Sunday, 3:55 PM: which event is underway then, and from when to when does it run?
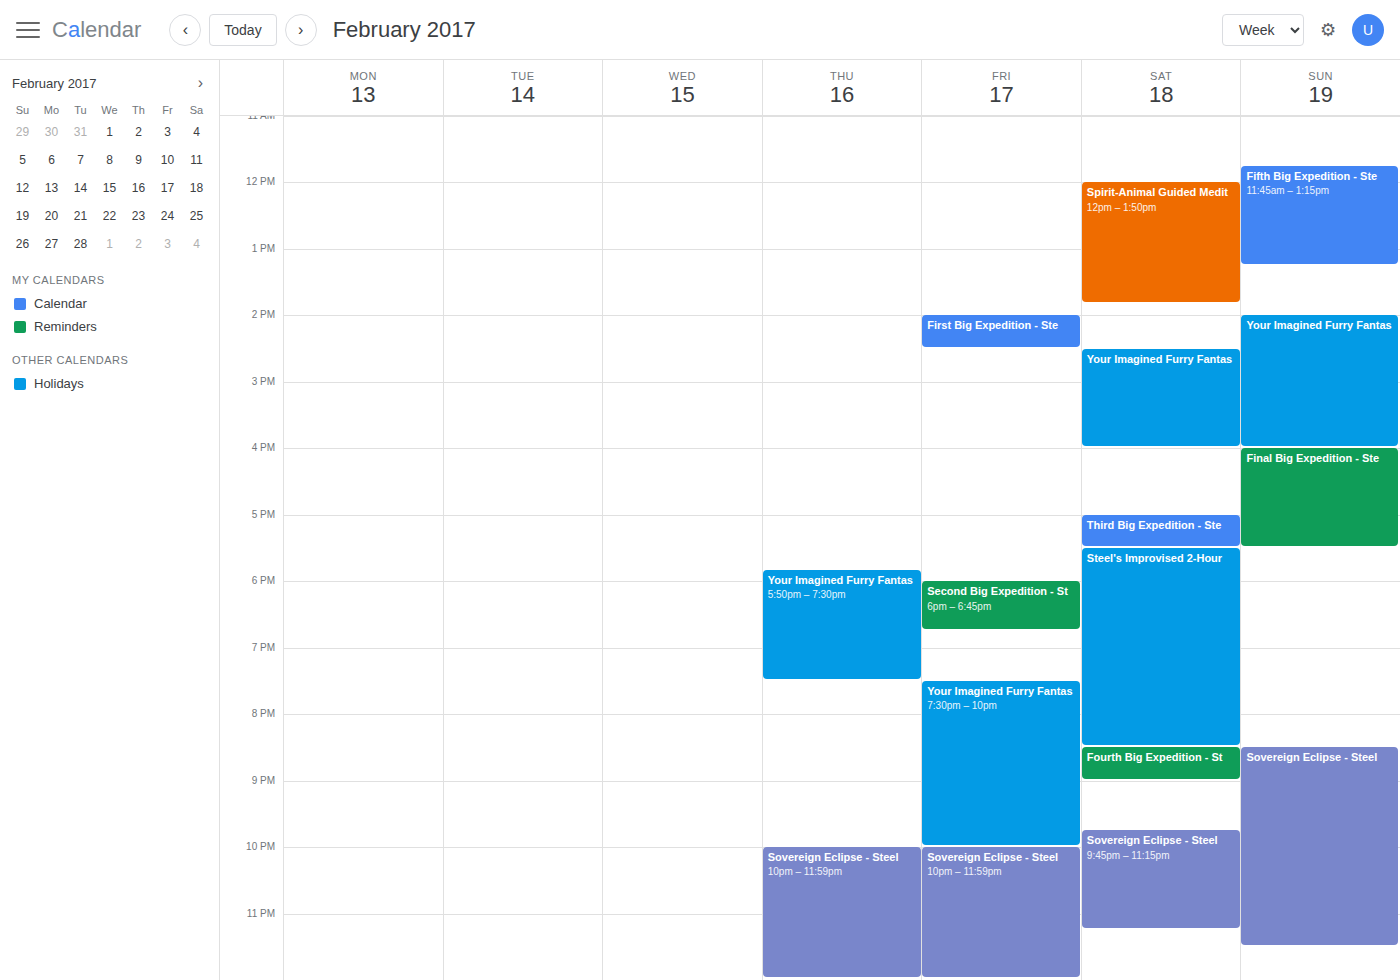
"Your Imagined Furry Fantas", 2:00 PM to 4:00 PM